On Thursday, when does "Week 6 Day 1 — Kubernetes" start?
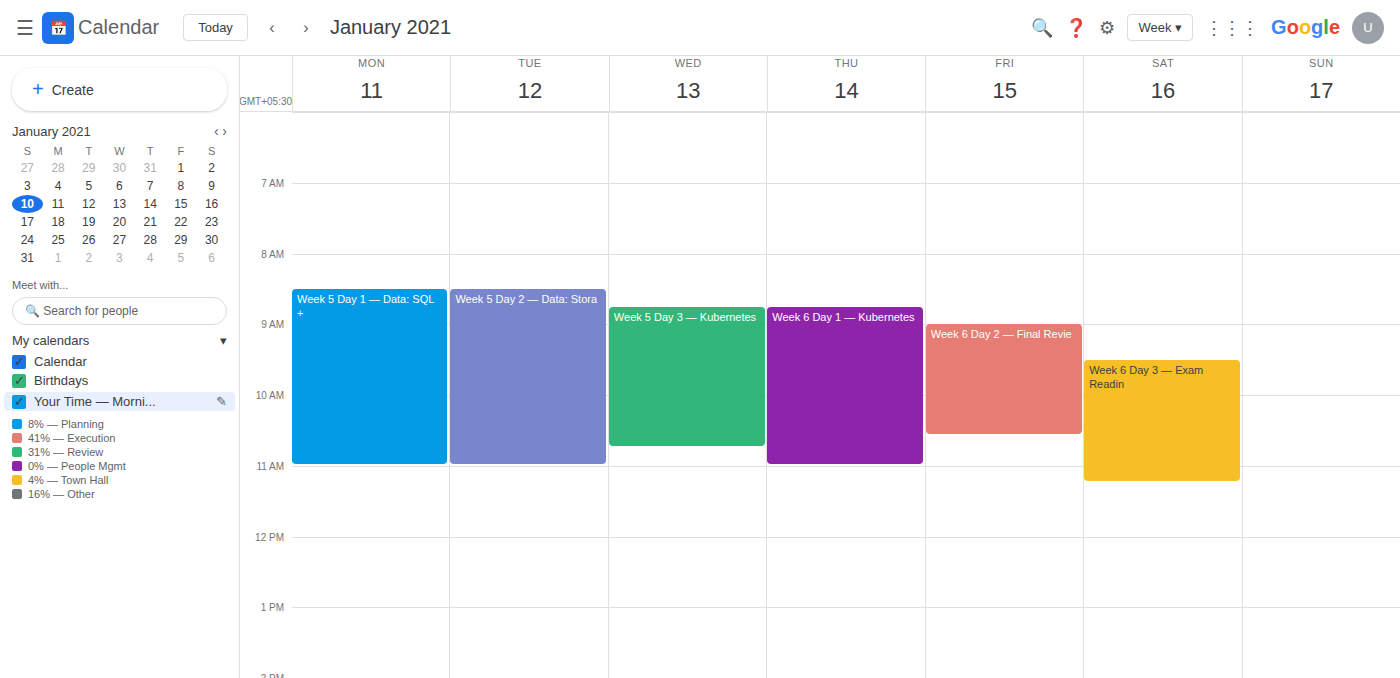
8:45 AM